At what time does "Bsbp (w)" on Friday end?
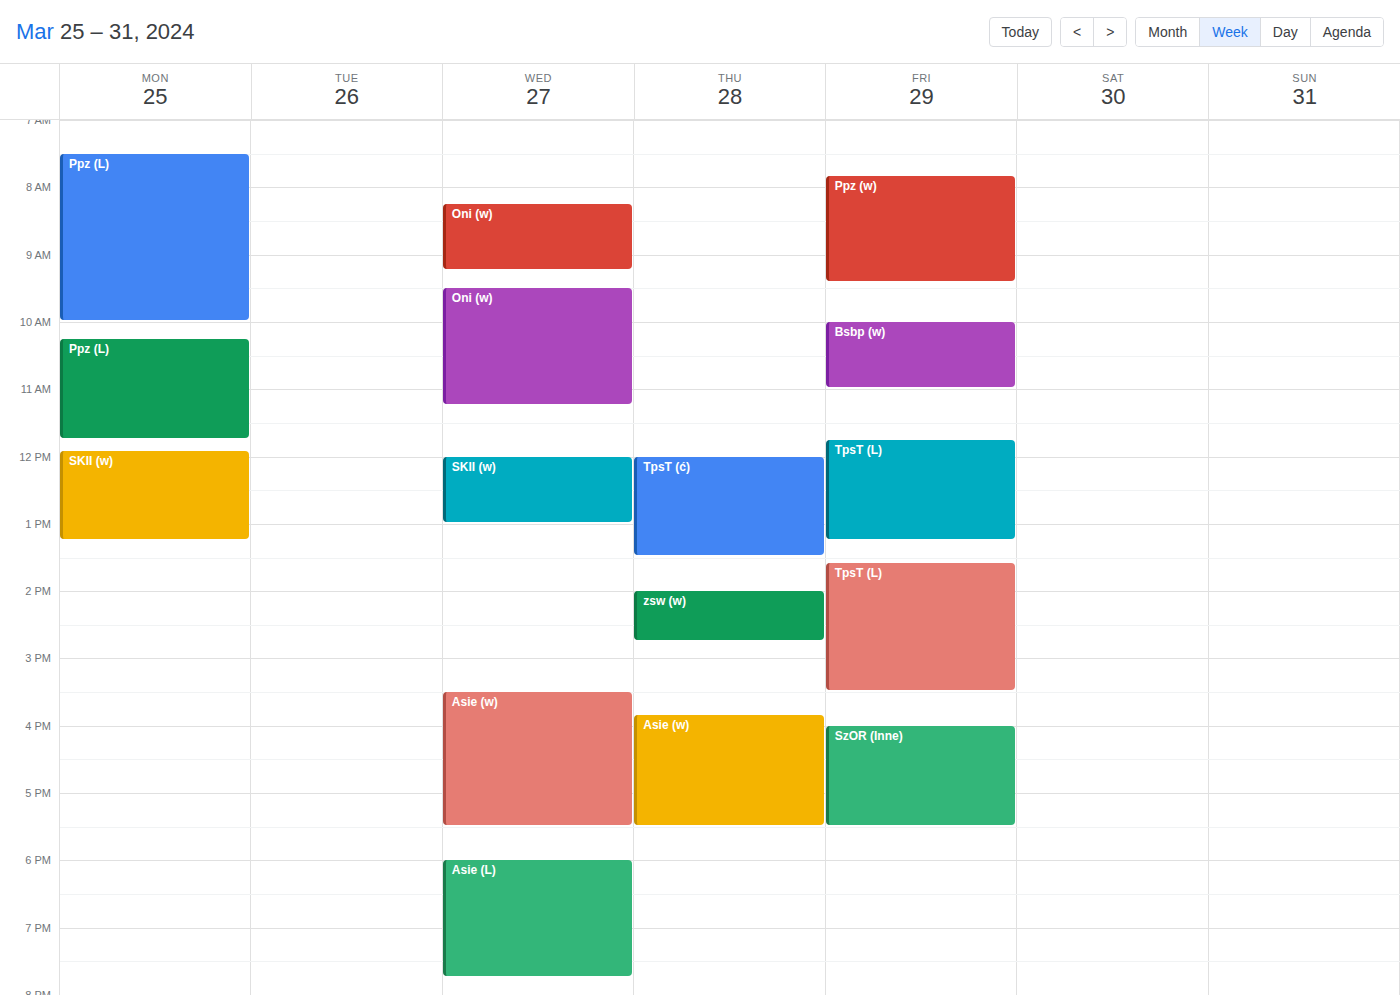
11:00 AM